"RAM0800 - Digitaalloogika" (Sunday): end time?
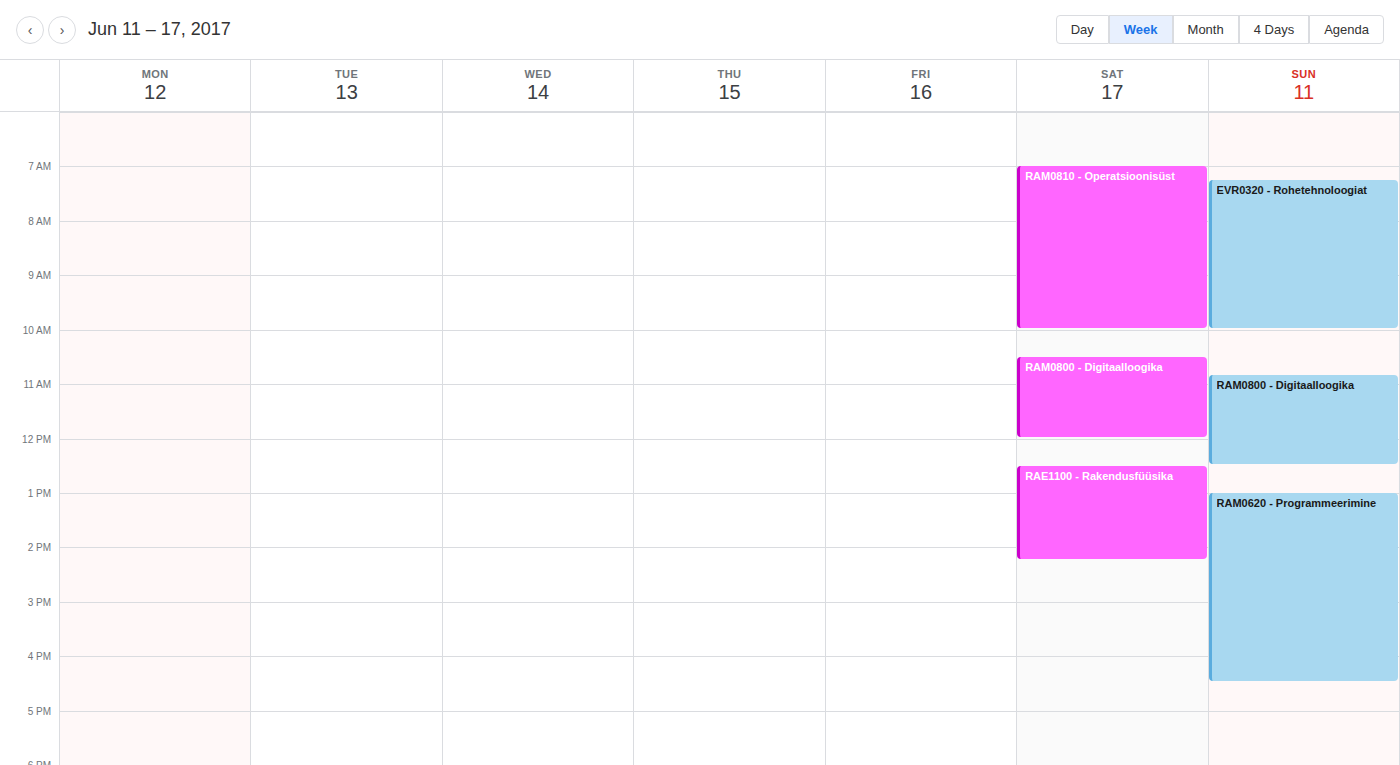
12:30 PM